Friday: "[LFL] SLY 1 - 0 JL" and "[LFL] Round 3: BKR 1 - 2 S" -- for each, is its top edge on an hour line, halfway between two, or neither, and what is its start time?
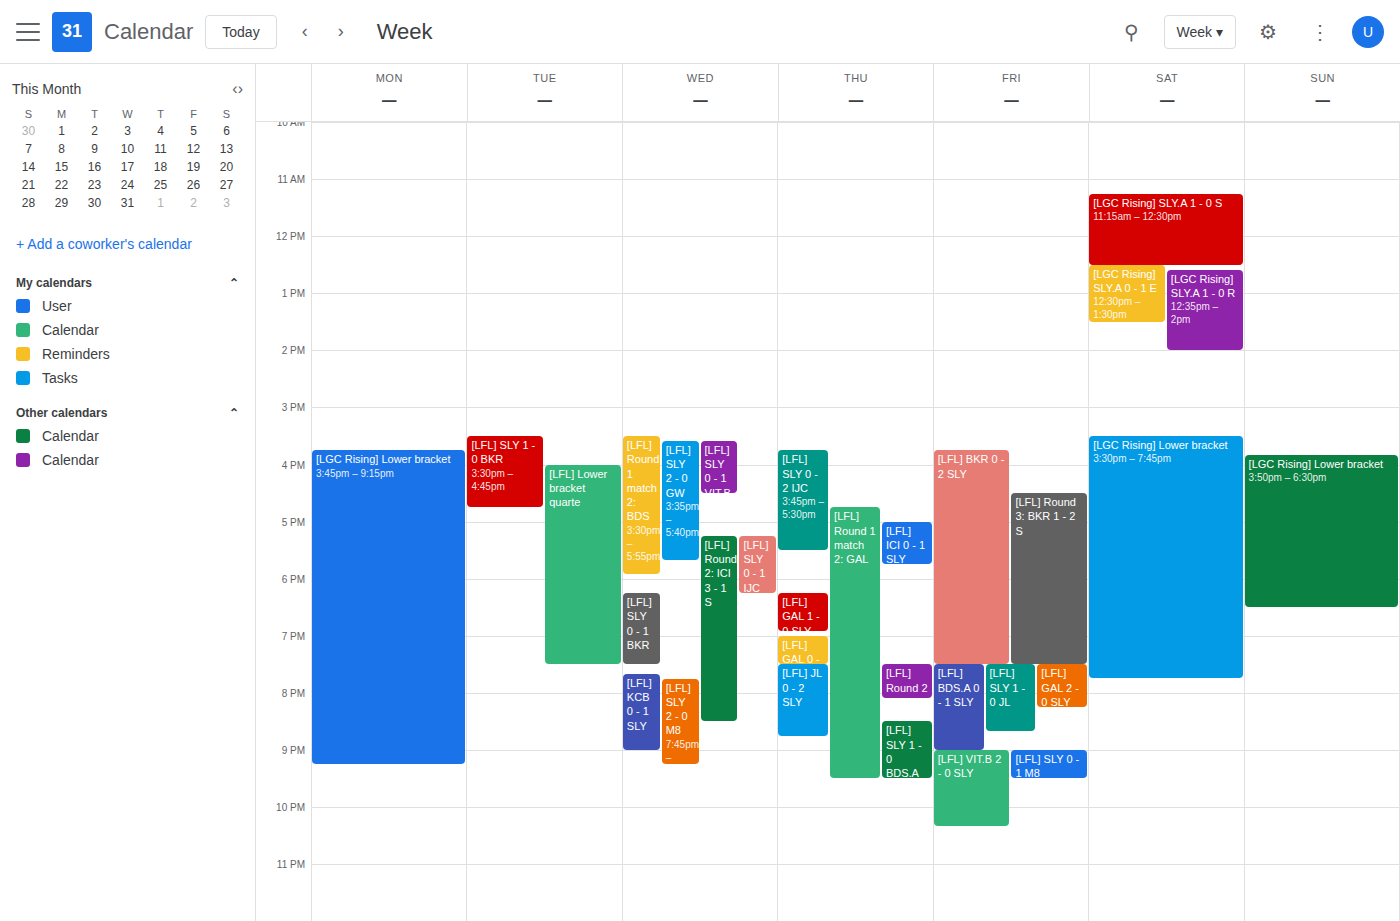
"[LFL] SLY 1 - 0 JL": 7:30 PM, halfway between the 7 PM and 8 PM lines. "[LFL] Round 3: BKR 1 - 2 S": 4:30 PM, halfway between the 4 PM and 5 PM lines.